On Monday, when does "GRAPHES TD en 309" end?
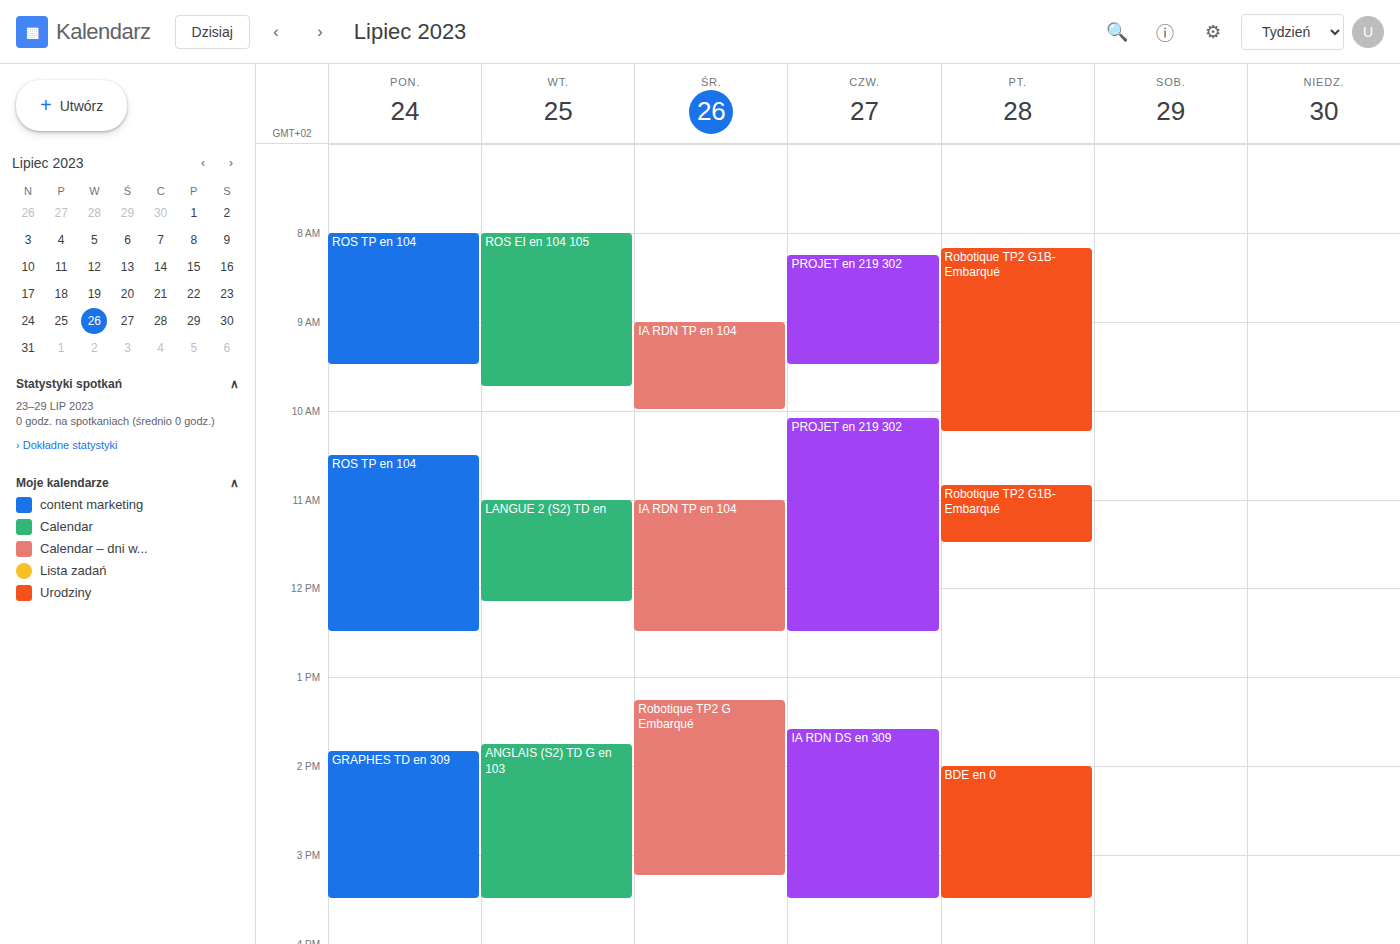
3:30 PM